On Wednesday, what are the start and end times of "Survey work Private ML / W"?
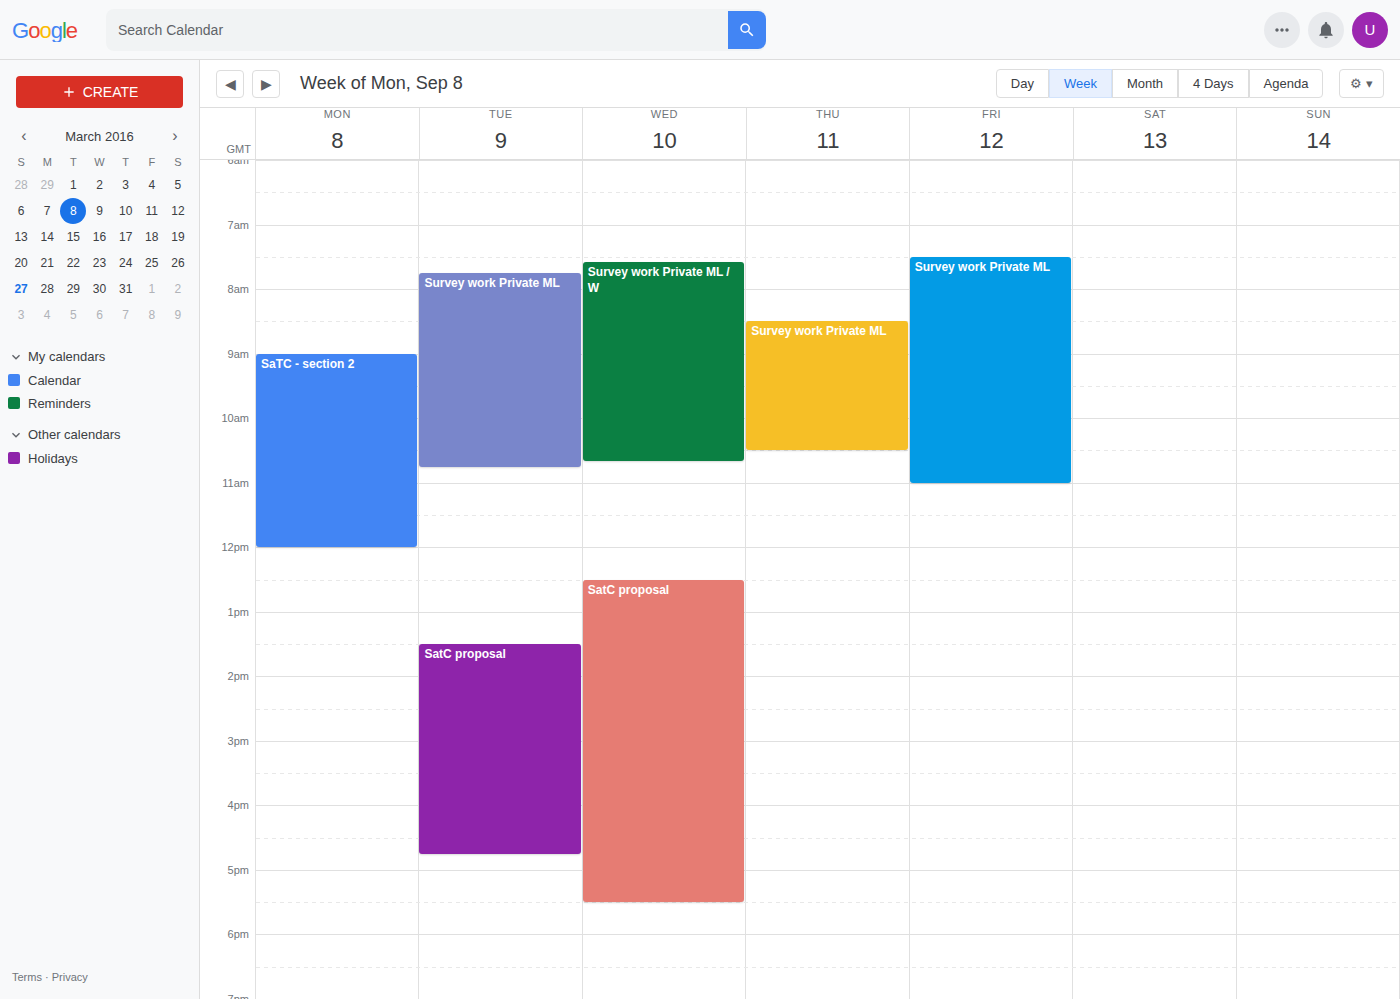
7:35 AM to 10:40 AM